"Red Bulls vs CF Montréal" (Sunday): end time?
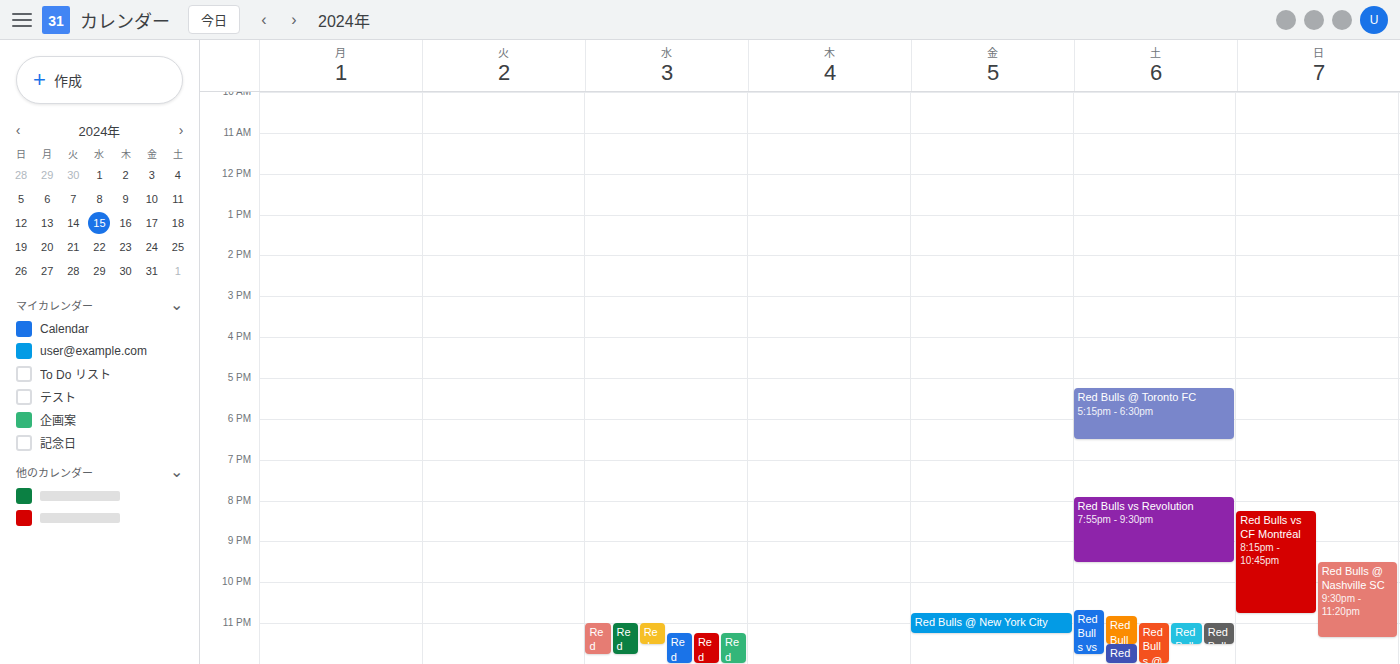
22:45